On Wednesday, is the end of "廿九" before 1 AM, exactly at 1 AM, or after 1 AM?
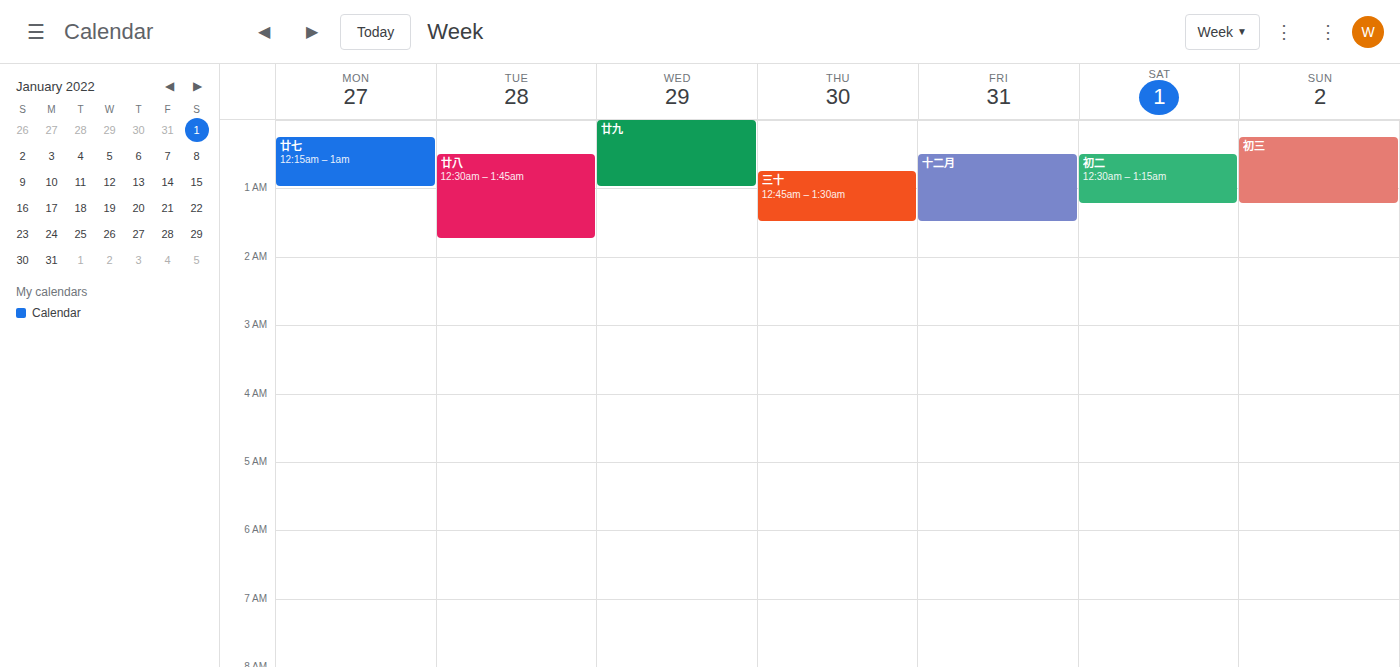
1:00 AM -- exactly at 1 AM, on the 1 AM line.